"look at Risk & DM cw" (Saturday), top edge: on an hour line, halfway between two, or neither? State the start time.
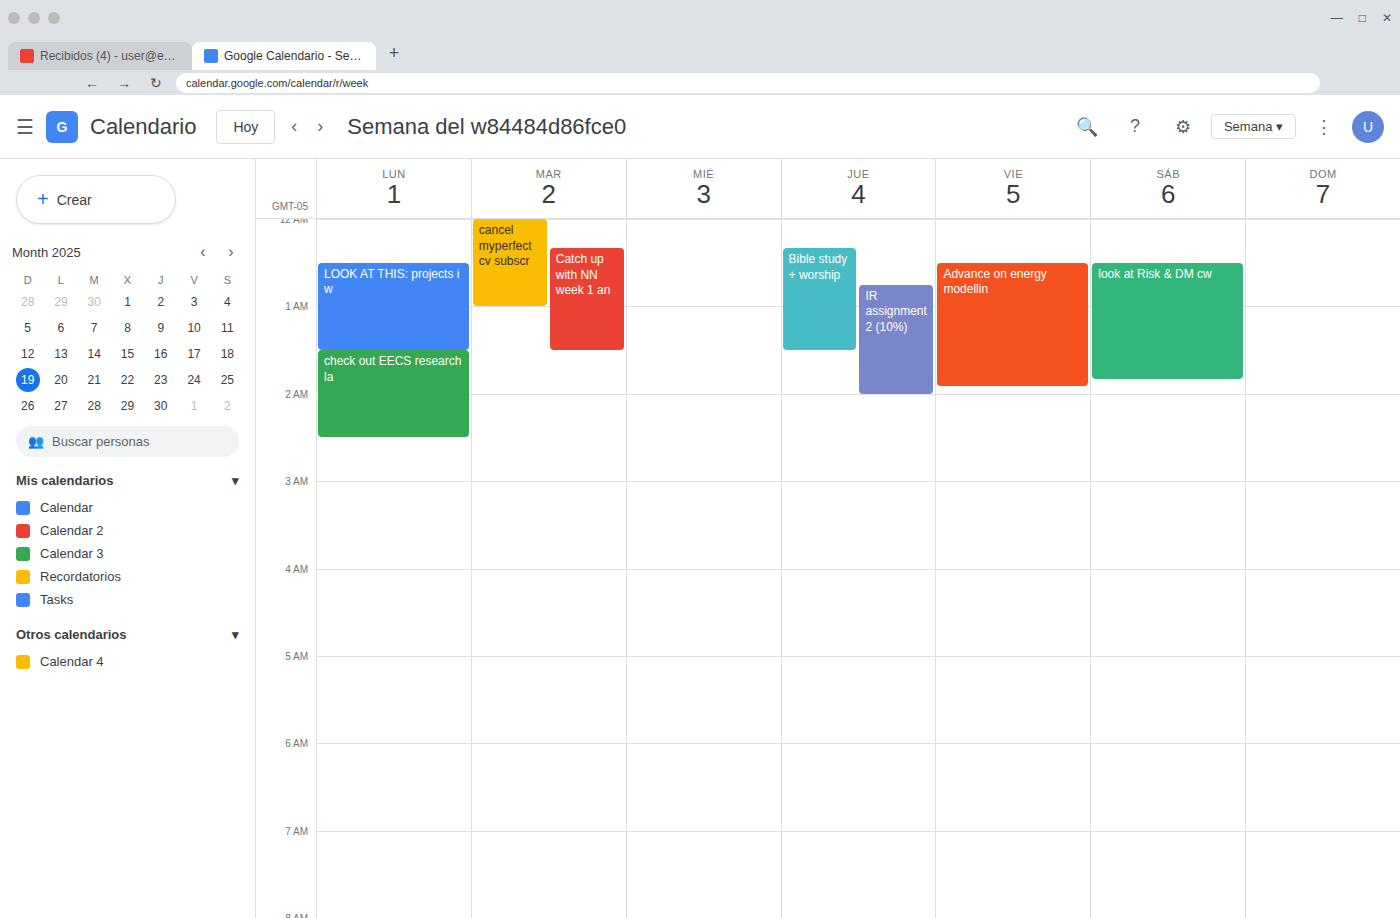
12:30 AM -- halfway between the 12 AM and 1 AM lines.